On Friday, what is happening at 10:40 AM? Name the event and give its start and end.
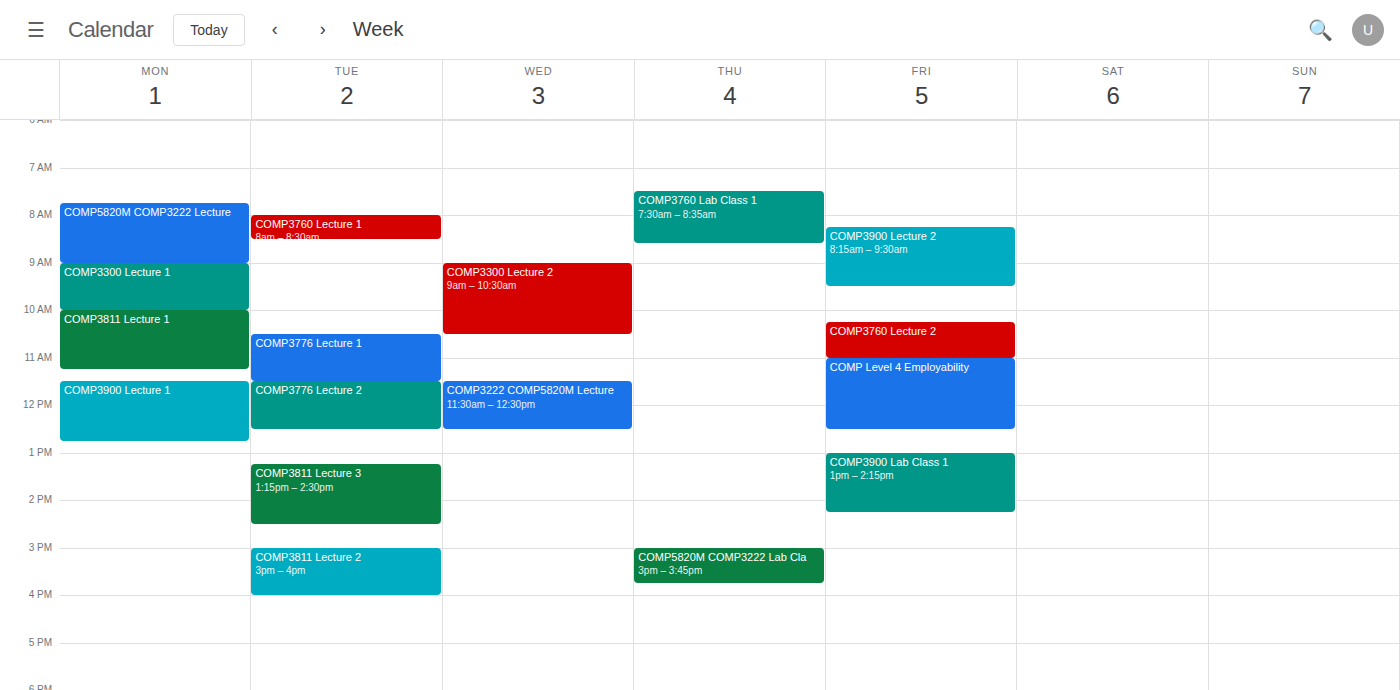
"COMP3760 Lecture 2", 10:15 AM to 11:00 AM